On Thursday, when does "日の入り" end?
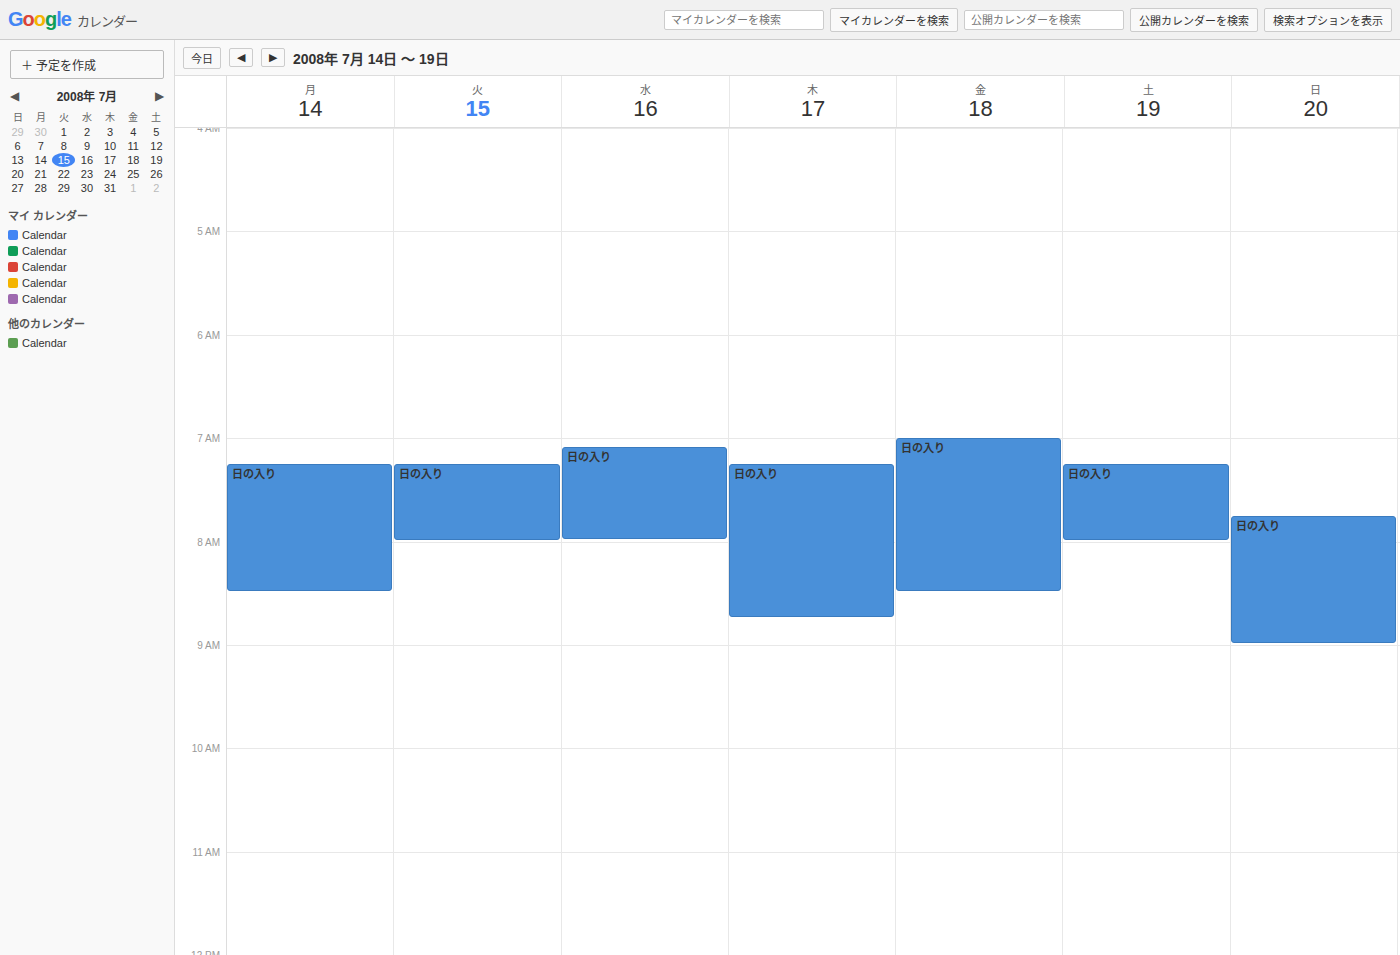
8:45 AM